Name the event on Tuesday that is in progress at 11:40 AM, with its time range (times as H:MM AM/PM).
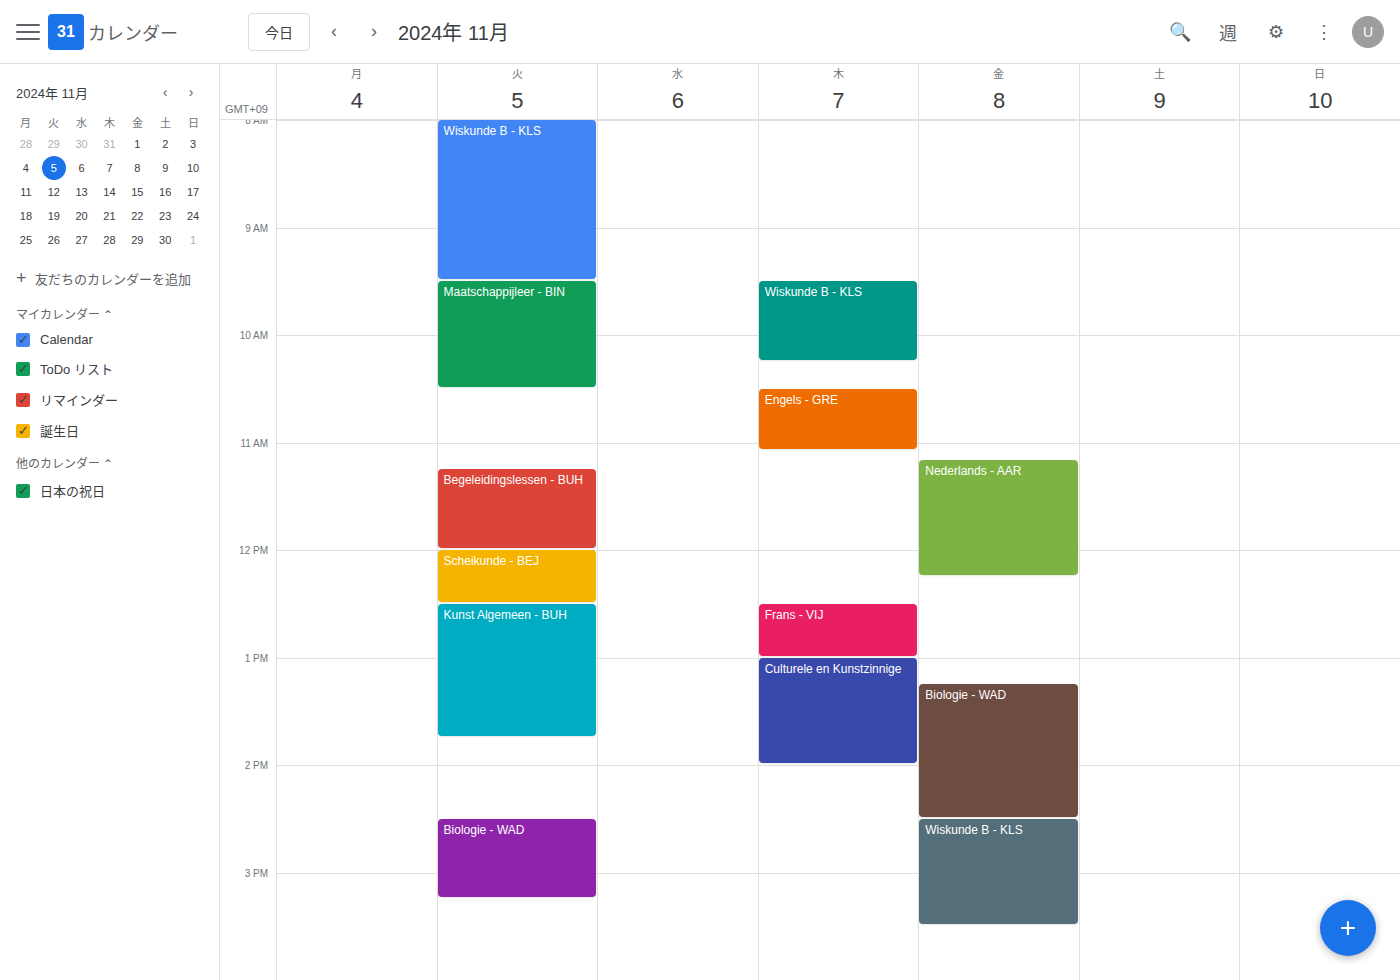
"Begeleidingslessen - BUH", 11:15 AM to 12:00 PM